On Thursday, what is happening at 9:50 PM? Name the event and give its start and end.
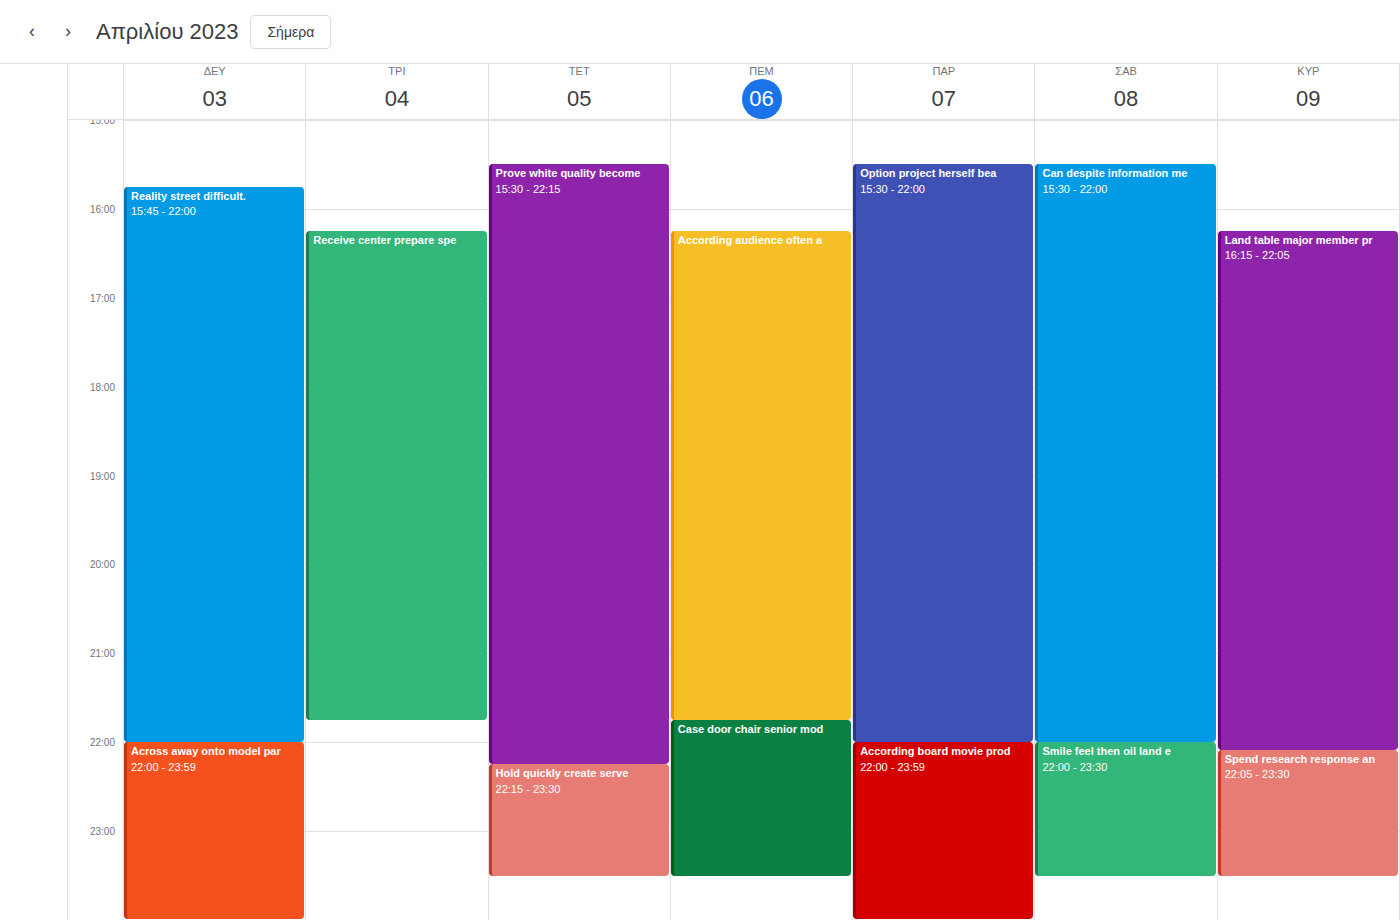
"Case door chair senior mod", 9:45 PM to 11:30 PM